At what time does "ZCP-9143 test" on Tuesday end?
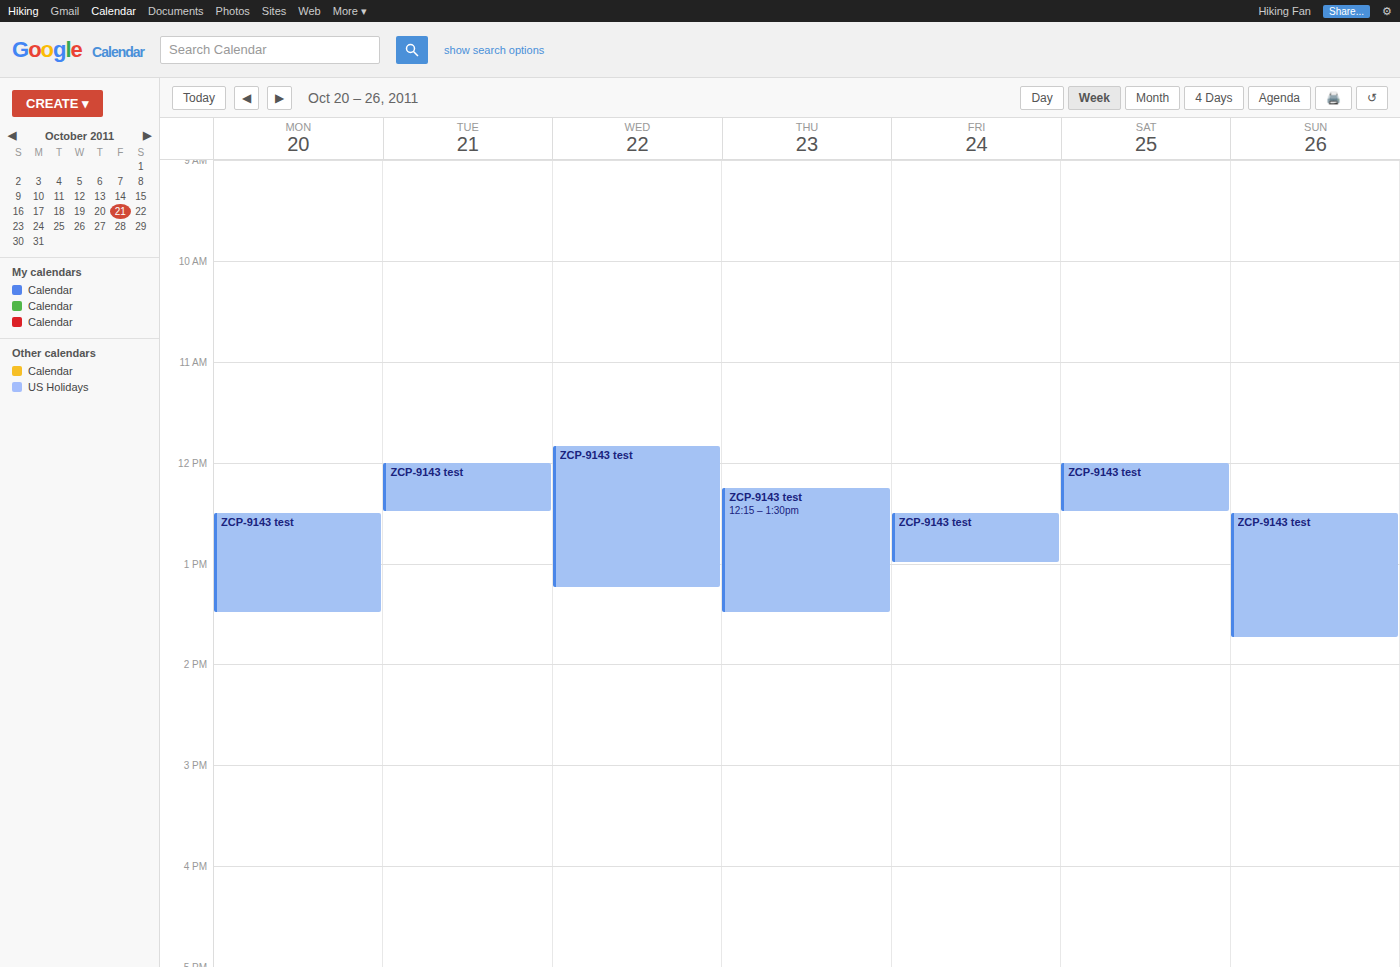
12:30